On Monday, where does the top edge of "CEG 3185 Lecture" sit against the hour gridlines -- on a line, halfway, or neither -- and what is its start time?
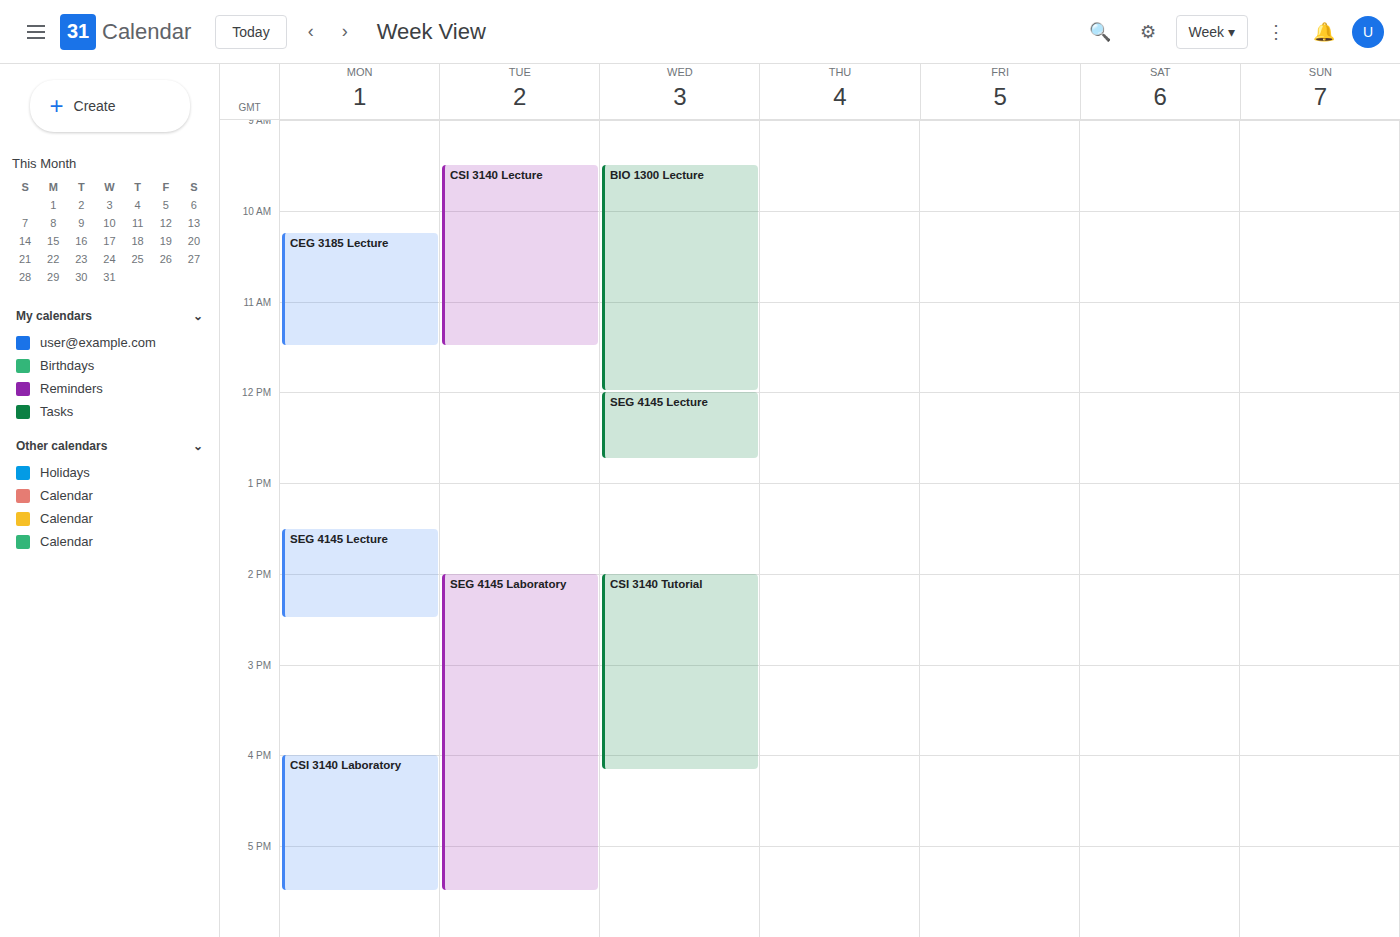
10:15 AM -- neither: a quarter of the way from the 10 AM line to the 11 AM line.